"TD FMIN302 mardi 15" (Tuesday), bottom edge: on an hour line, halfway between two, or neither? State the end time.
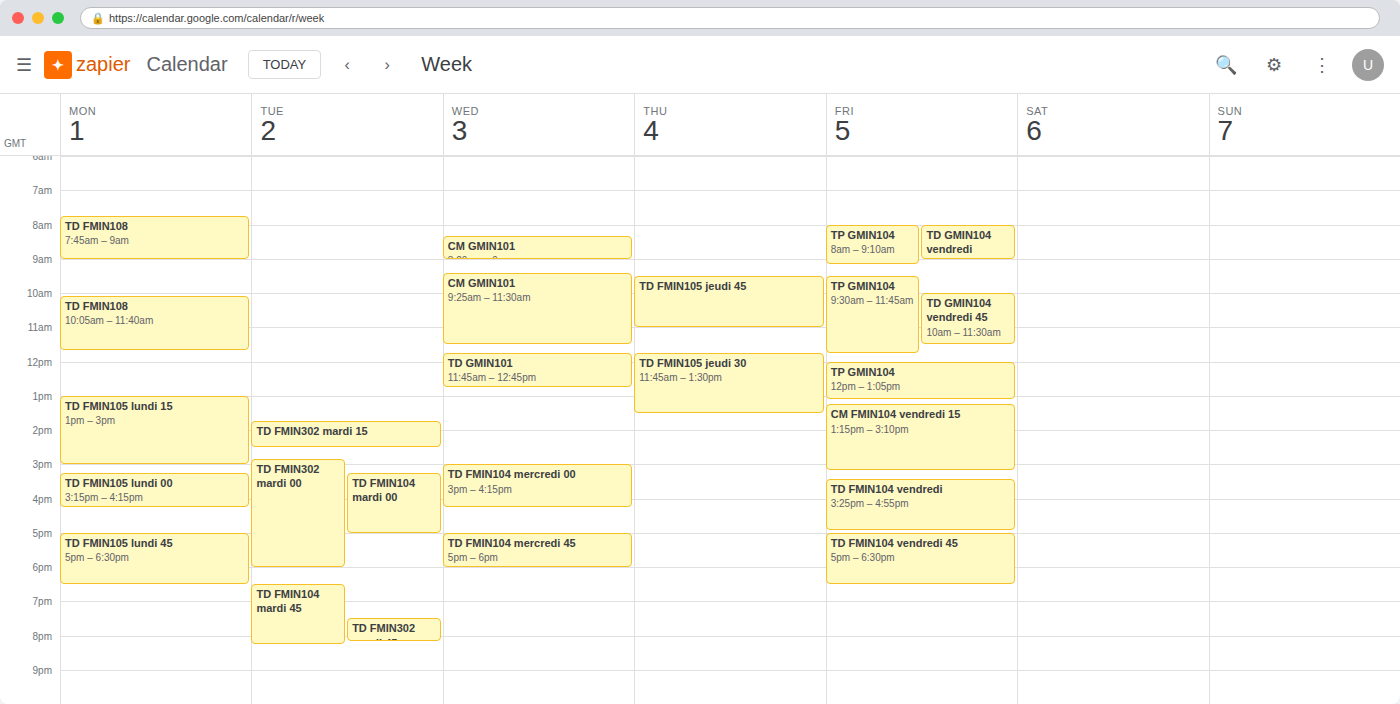
2:30 PM -- halfway between the 2 PM and 3 PM lines.